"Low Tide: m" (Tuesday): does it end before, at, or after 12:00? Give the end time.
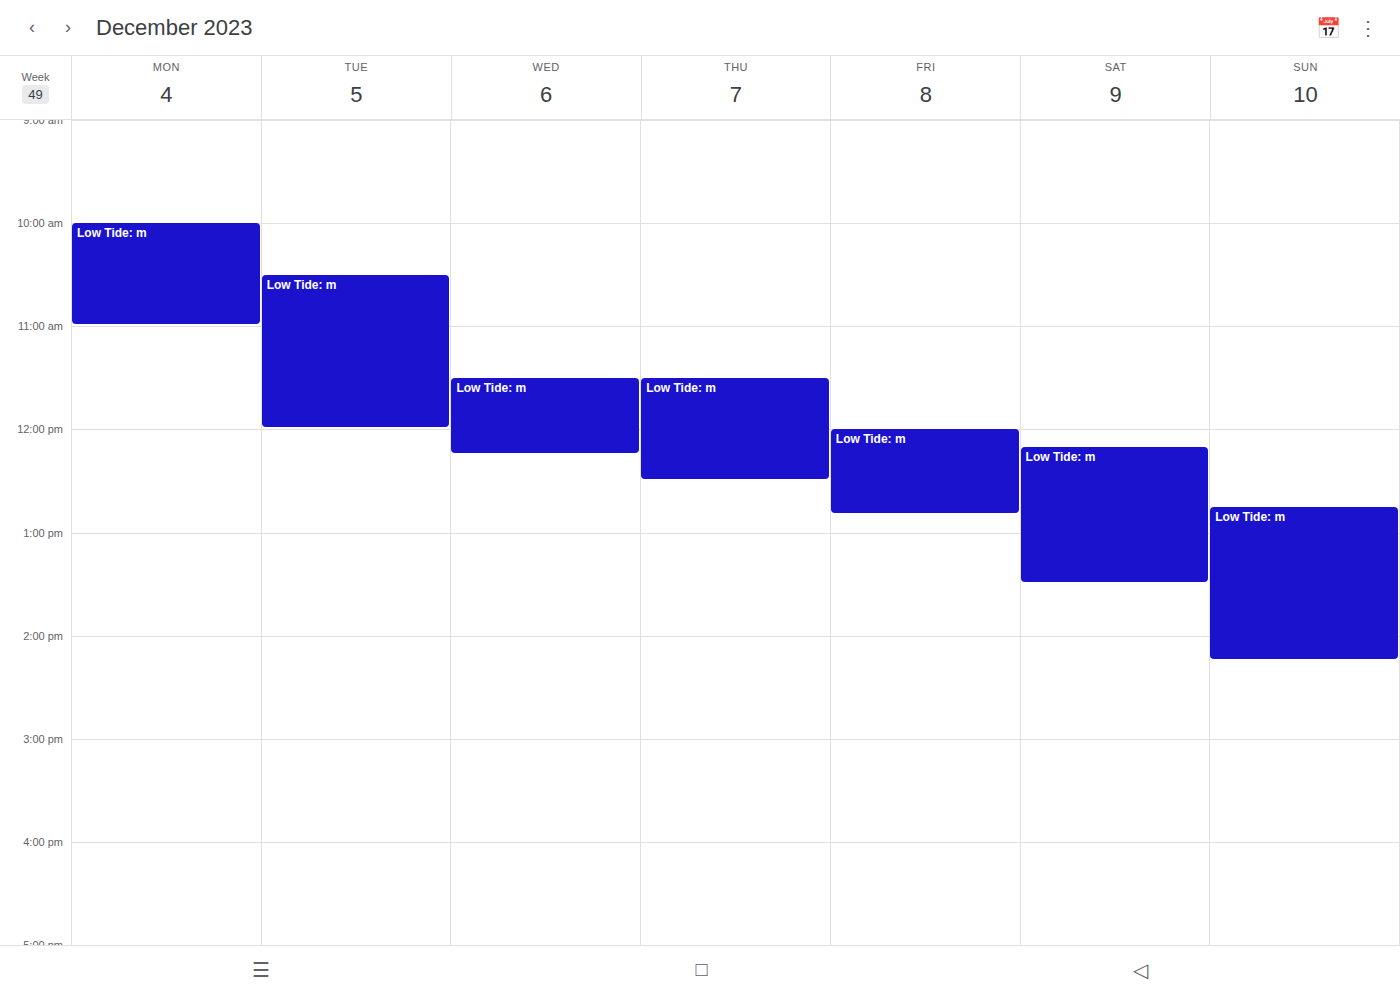
12:00 -- exactly at 12:00, on the 12:00 line.